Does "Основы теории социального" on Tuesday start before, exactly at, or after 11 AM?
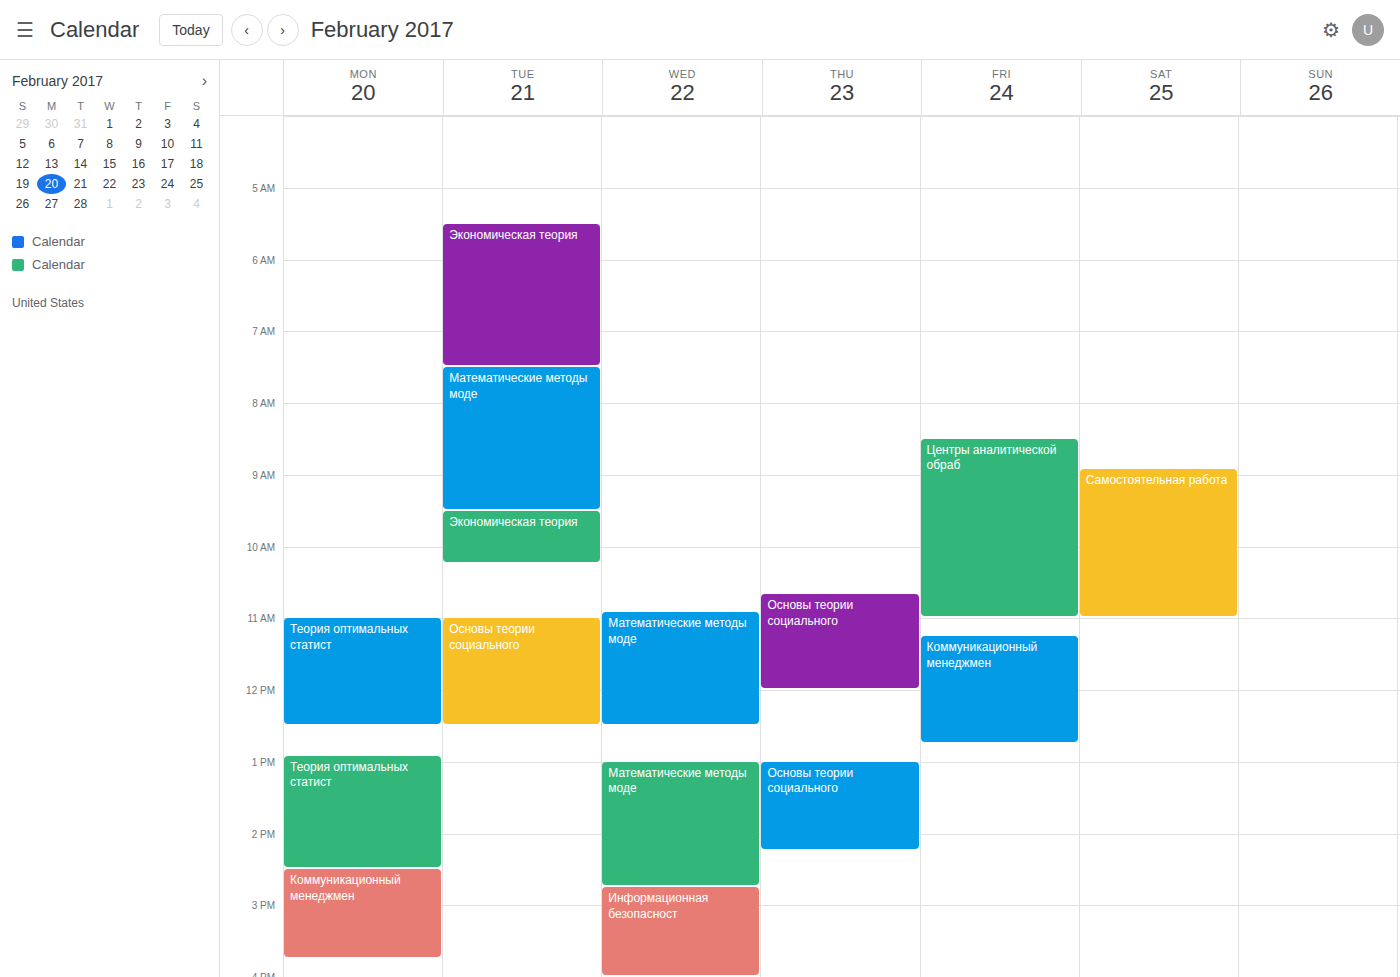
11:00 AM -- exactly at 11 AM, on the 11 AM line.